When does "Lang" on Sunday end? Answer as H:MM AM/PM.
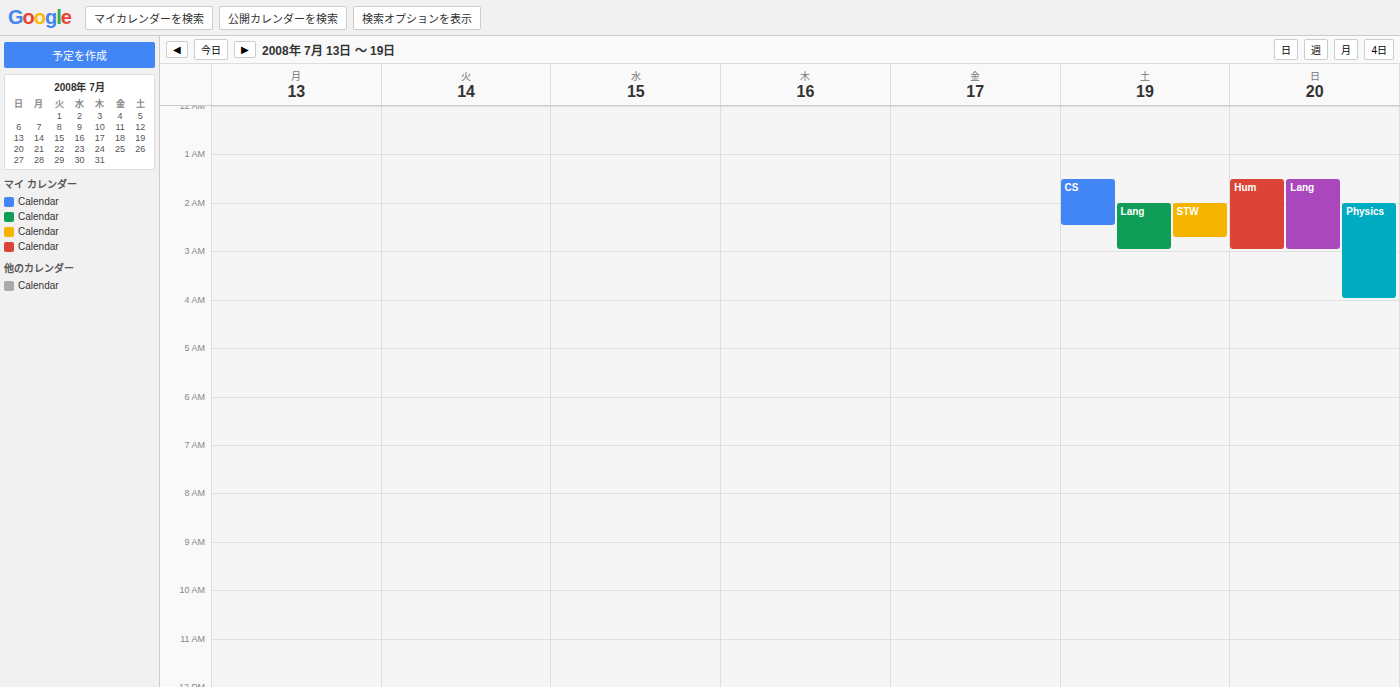
3:00 AM